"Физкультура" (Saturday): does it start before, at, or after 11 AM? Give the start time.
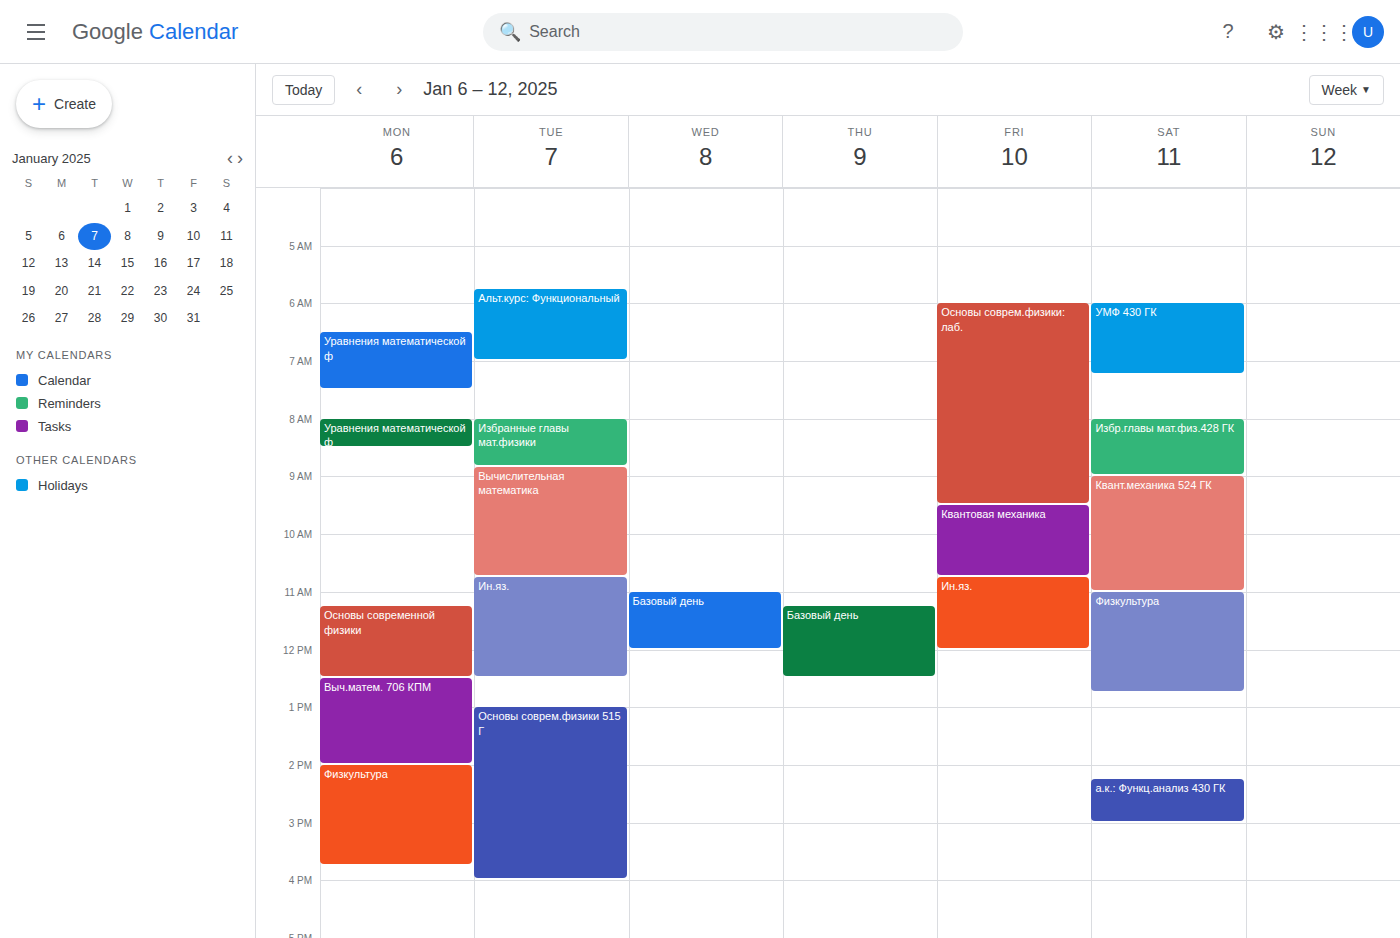
11:00 AM -- exactly at 11 AM, on the 11 AM line.